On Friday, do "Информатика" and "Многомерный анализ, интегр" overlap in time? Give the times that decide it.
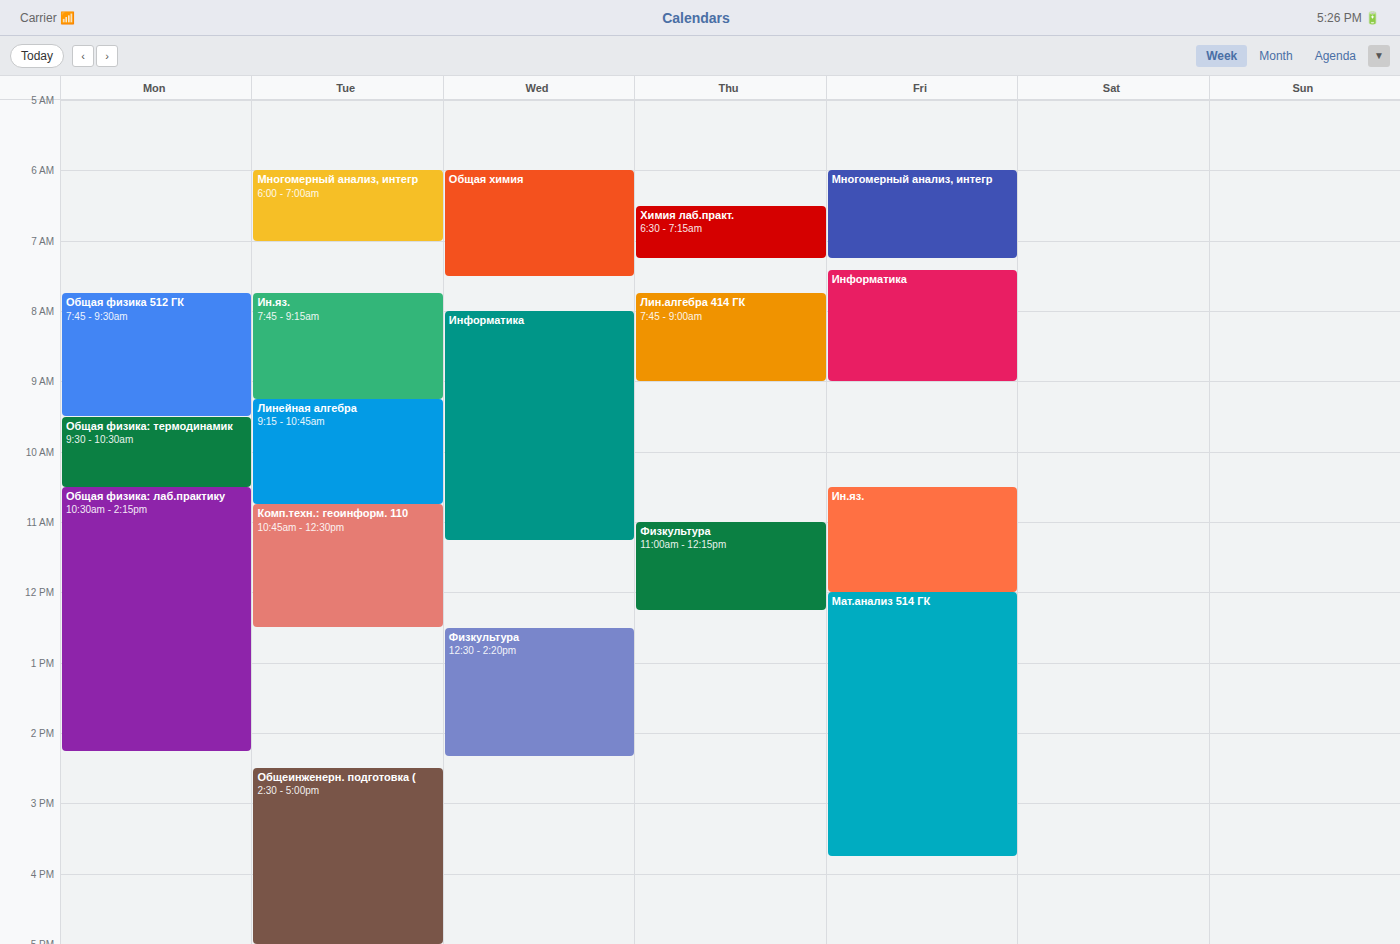
"Многомерный анализ, интегр" ends at 7:15 AM and "Информатика" starts at 7:25 AM -- no overlap.